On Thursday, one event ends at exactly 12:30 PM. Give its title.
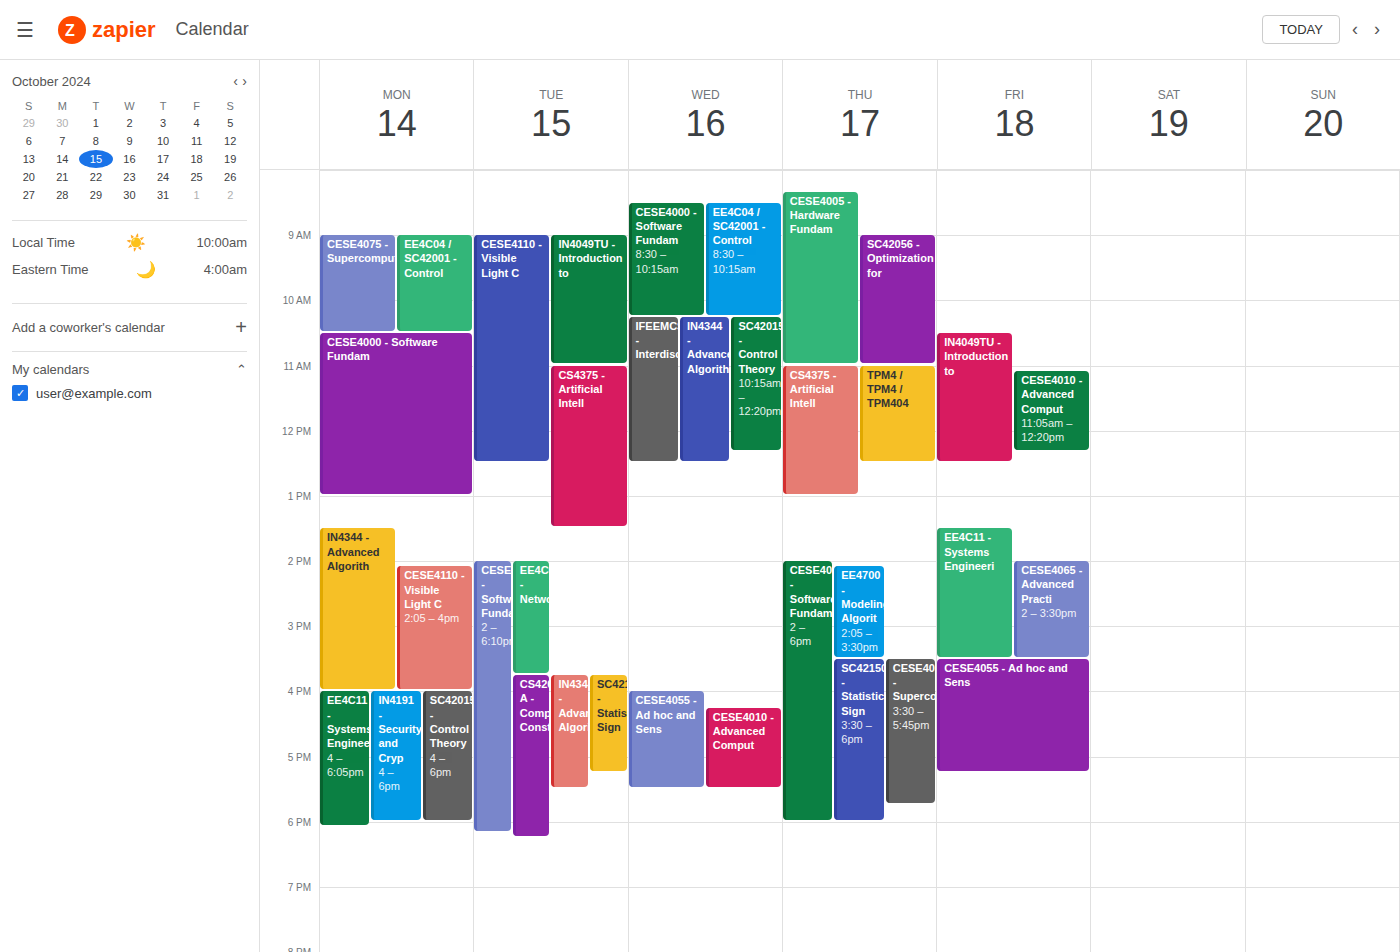
"TPM4 / TPM4 / TPM404"